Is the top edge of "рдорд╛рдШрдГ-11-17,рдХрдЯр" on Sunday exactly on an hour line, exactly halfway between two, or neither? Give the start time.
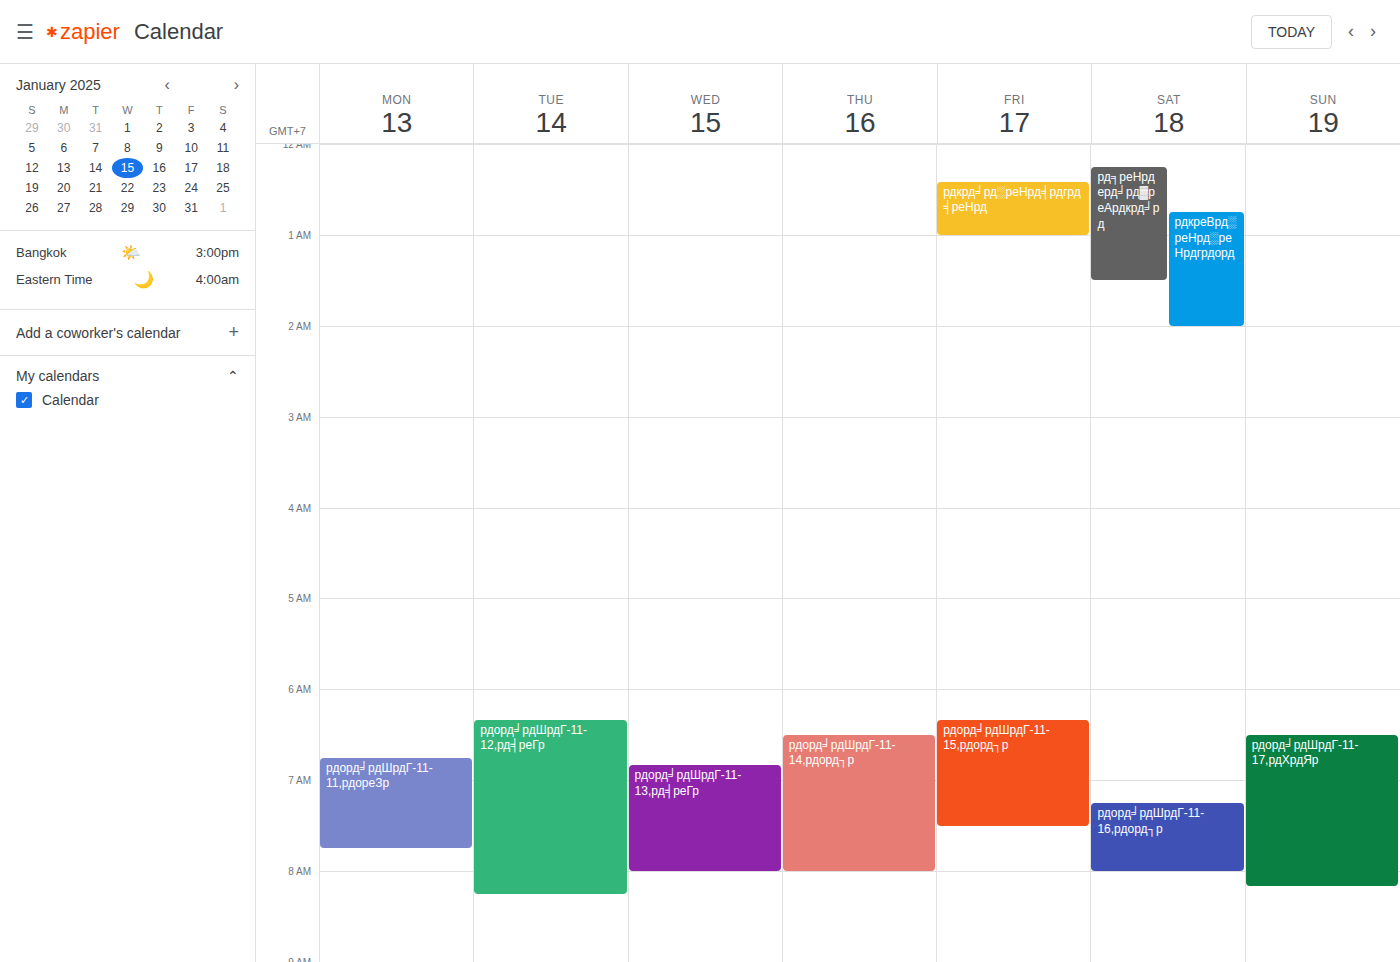
6:30 AM -- halfway between the 6 AM and 7 AM lines.